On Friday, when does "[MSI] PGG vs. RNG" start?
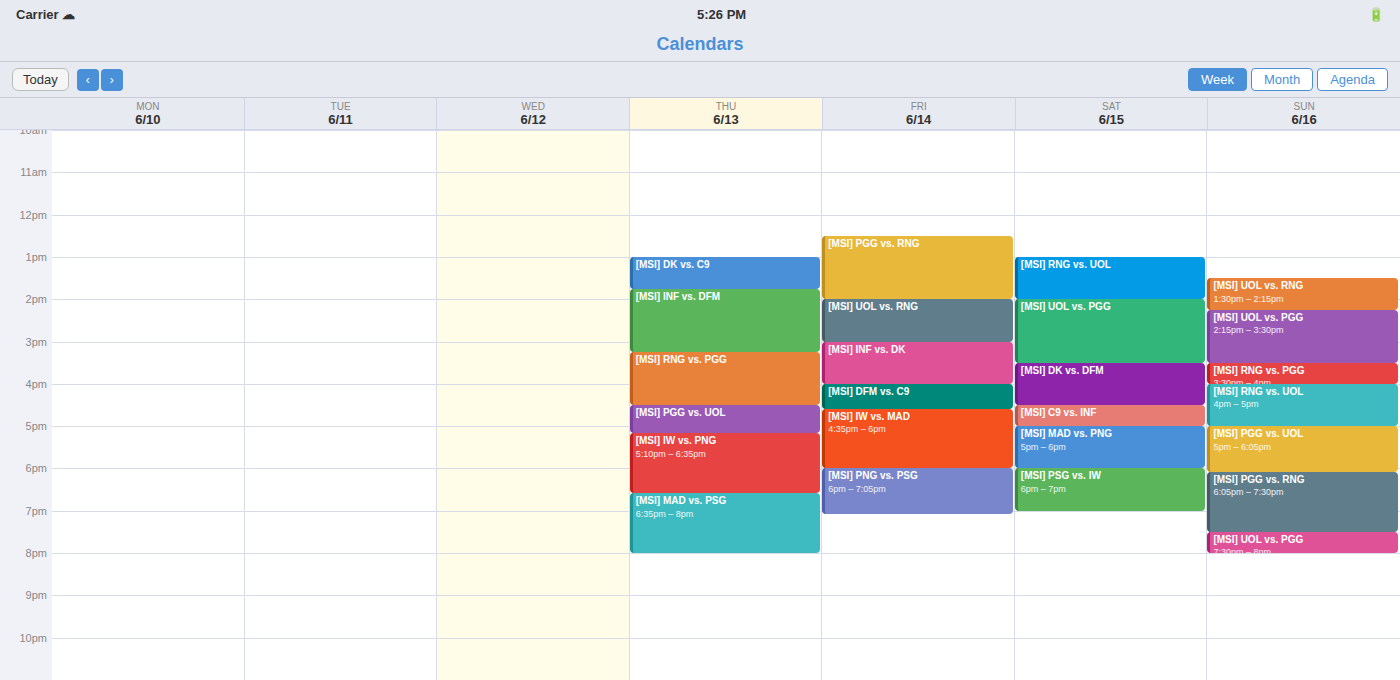
12:30 PM